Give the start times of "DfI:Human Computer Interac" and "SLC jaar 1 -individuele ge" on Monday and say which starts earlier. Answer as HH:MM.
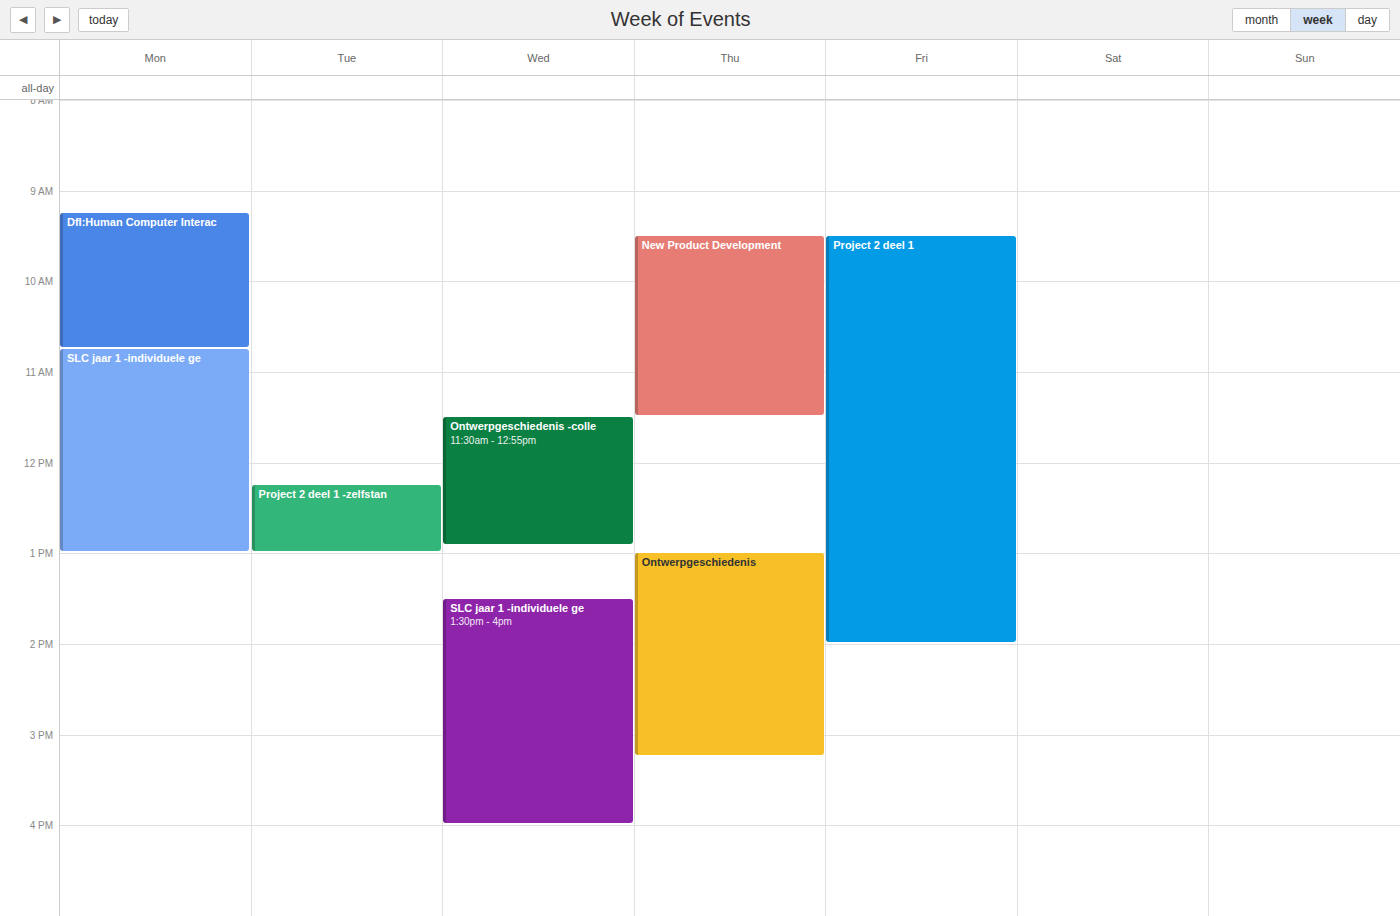
"DfI:Human Computer Interac" 09:15; "SLC jaar 1 -individuele ge" 10:45.